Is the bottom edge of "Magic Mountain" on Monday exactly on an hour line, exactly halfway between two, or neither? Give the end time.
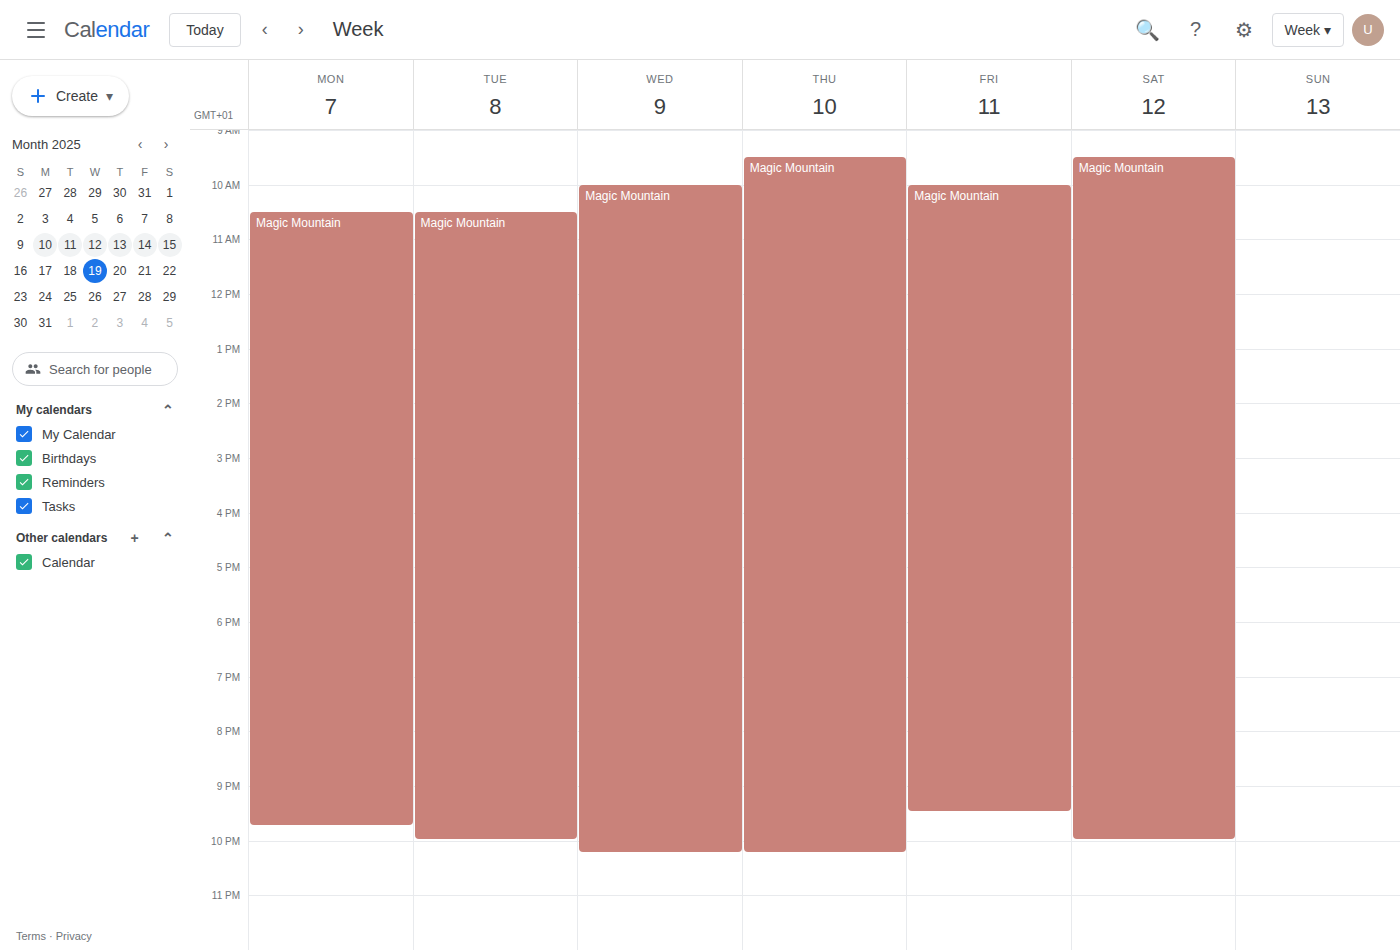
9:45 PM -- neither: three quarters of the way from the 9 PM line to the 10 PM line.